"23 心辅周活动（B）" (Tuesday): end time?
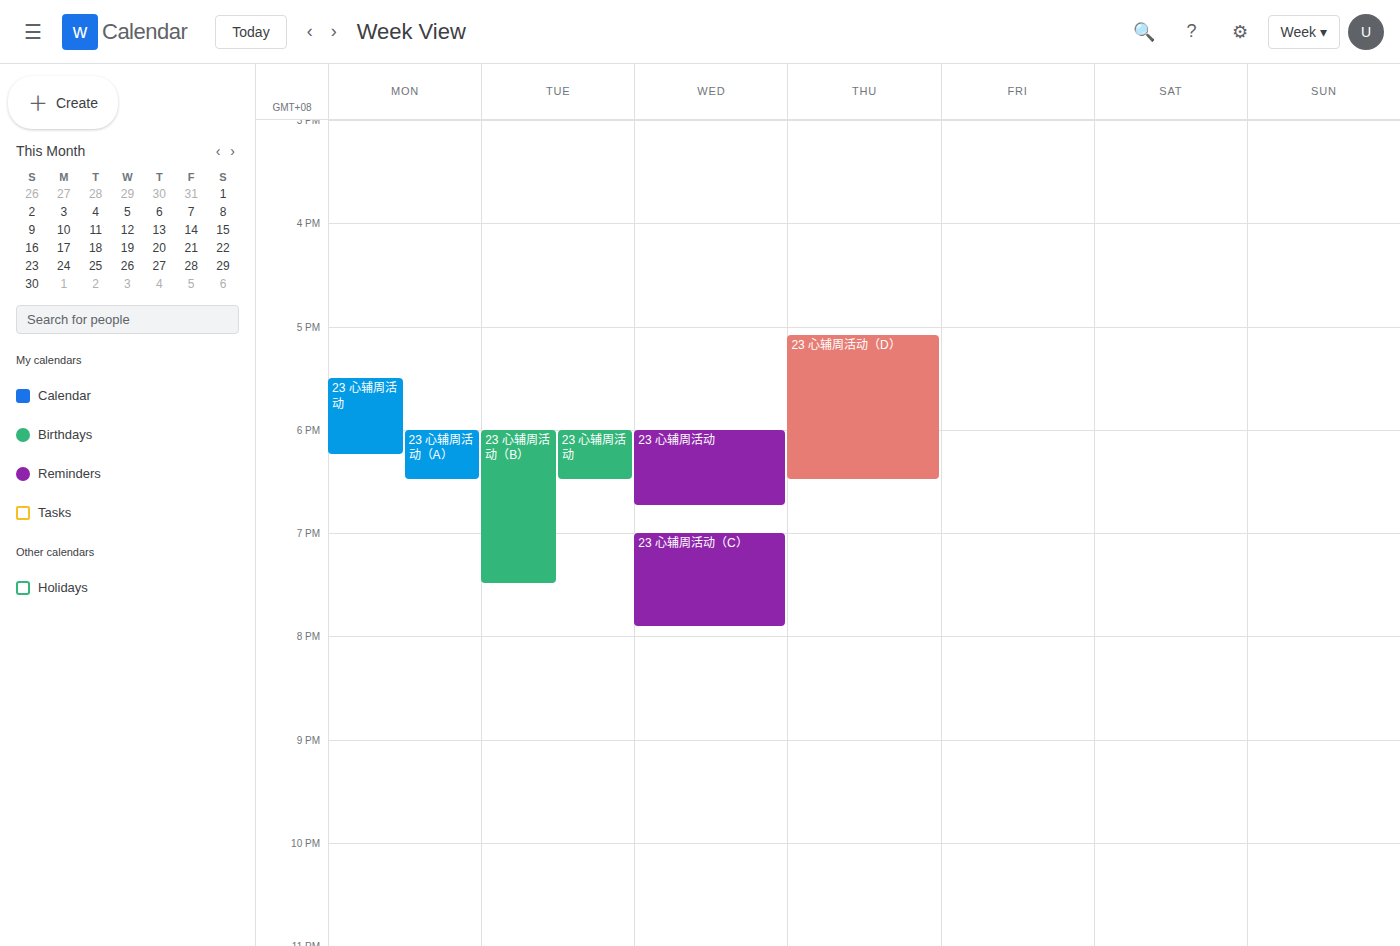
7:30 PM